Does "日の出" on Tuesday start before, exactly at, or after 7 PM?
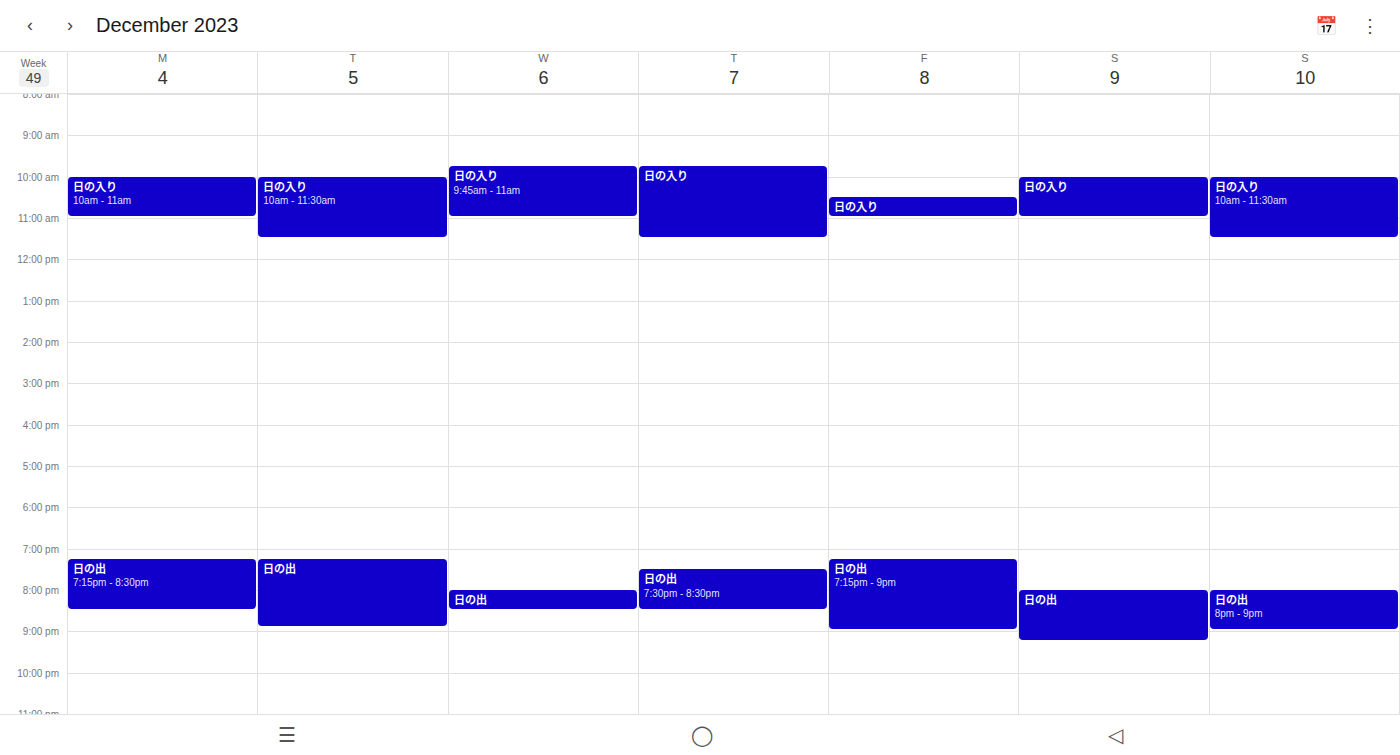
7:15 PM -- after 7 PM, 15 minutes below the 7 PM line.